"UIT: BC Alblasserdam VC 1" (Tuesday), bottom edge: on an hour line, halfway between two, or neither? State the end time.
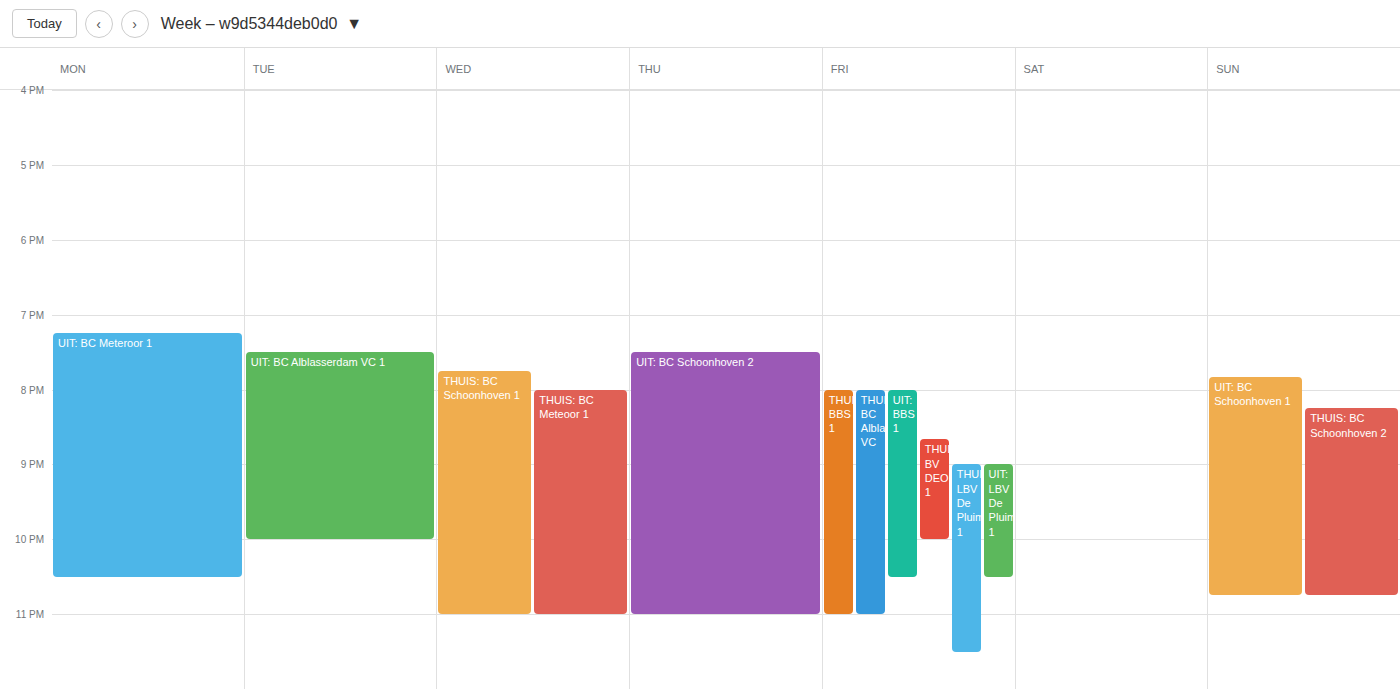
22:00 -- exactly on the 22:00 line.